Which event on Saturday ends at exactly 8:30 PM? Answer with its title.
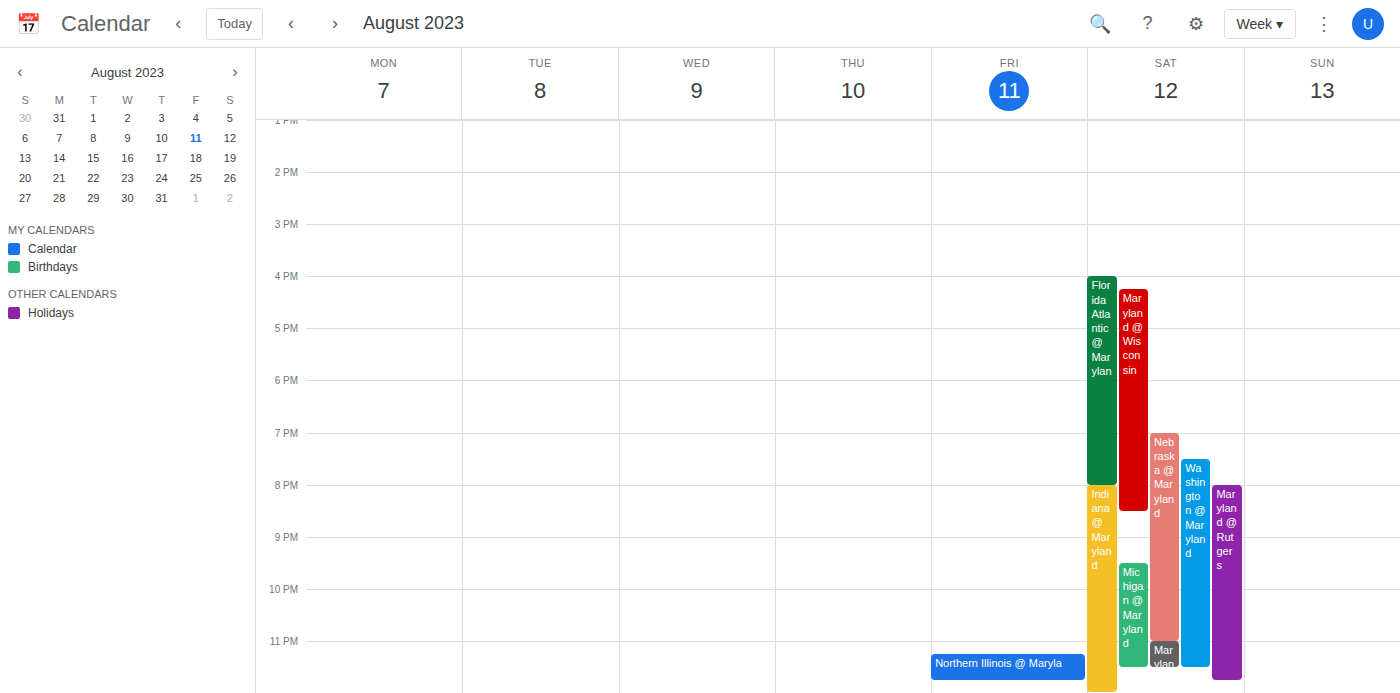
"Maryland @ Wisconsin"